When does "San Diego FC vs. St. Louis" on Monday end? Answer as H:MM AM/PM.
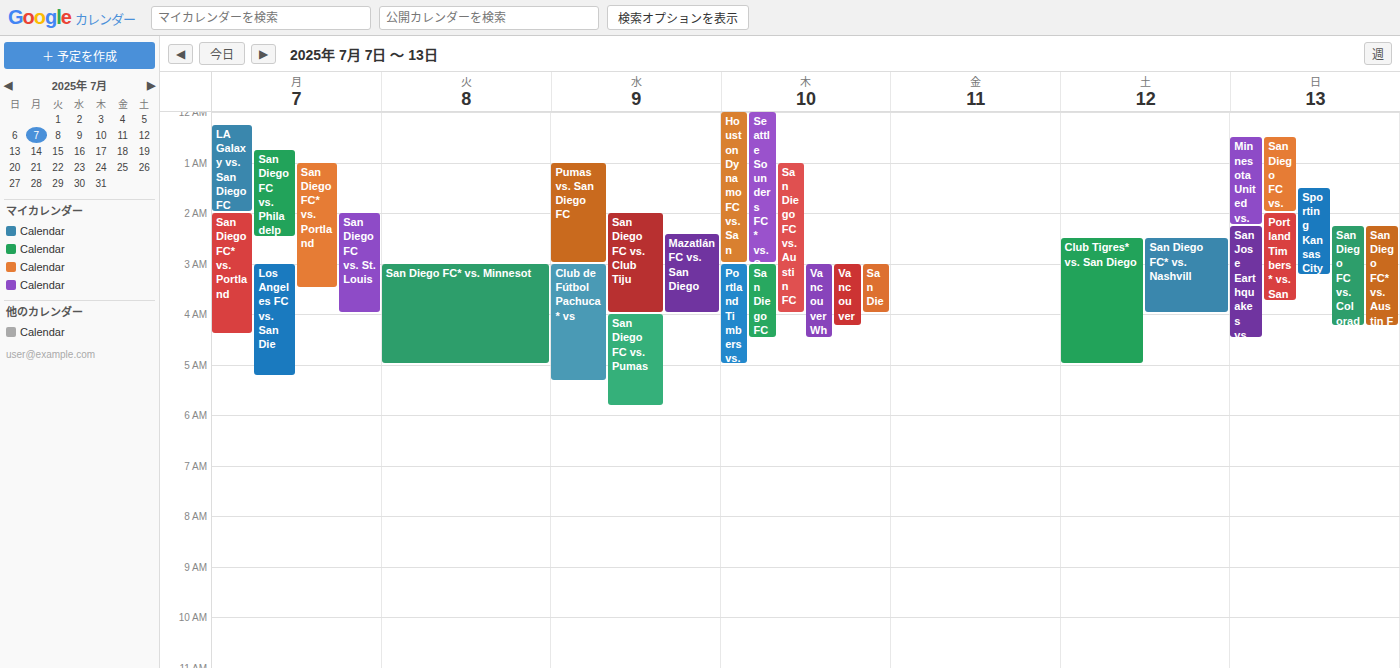
4:00 AM